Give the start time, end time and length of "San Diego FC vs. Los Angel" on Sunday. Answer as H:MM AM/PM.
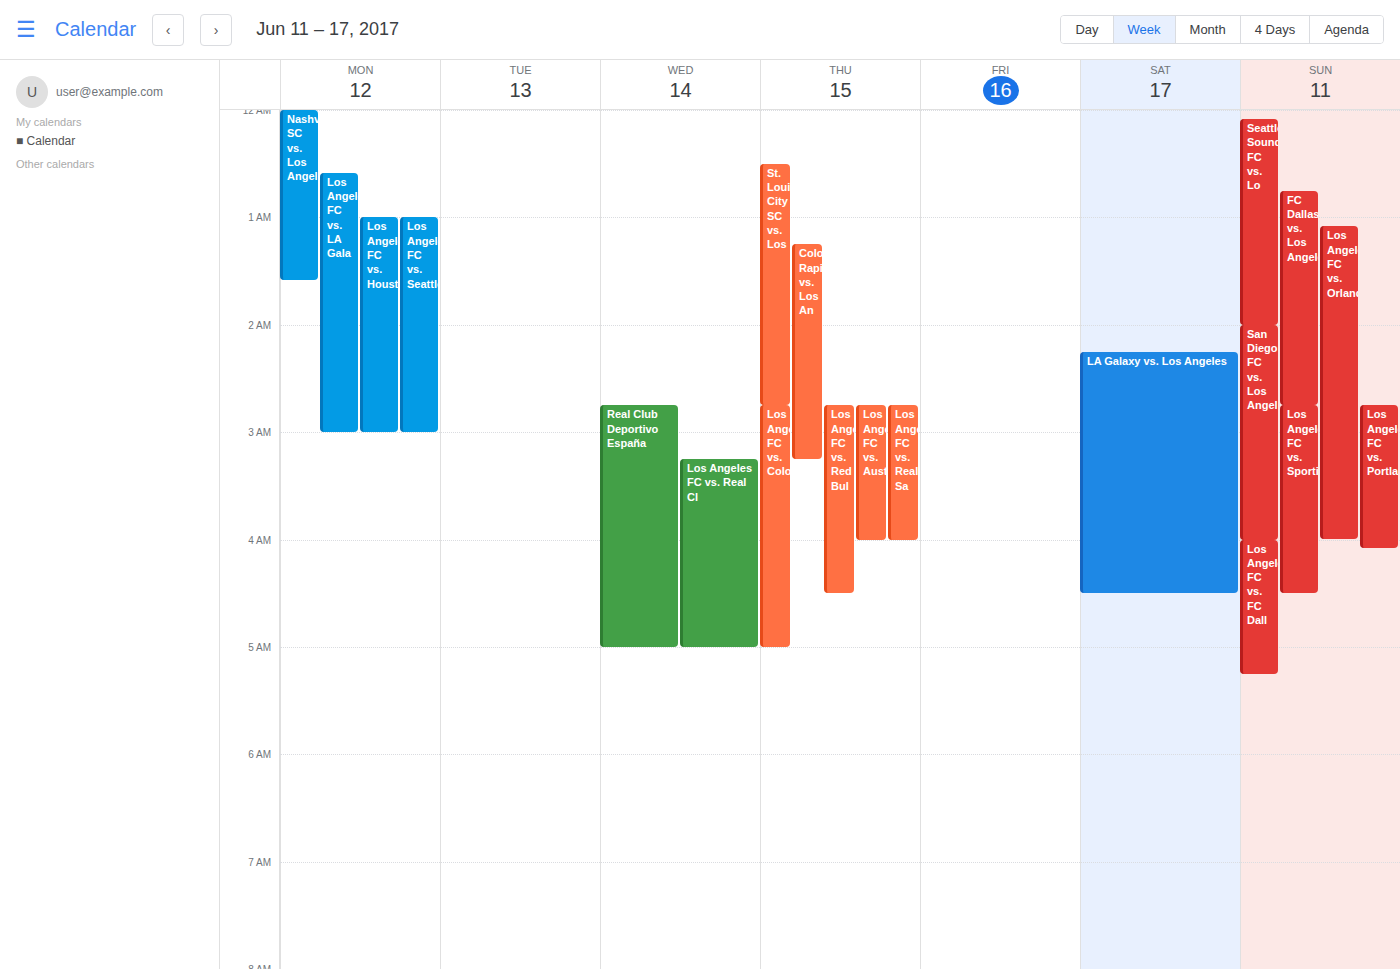
2:00 AM to 4:00 AM, 2 hours